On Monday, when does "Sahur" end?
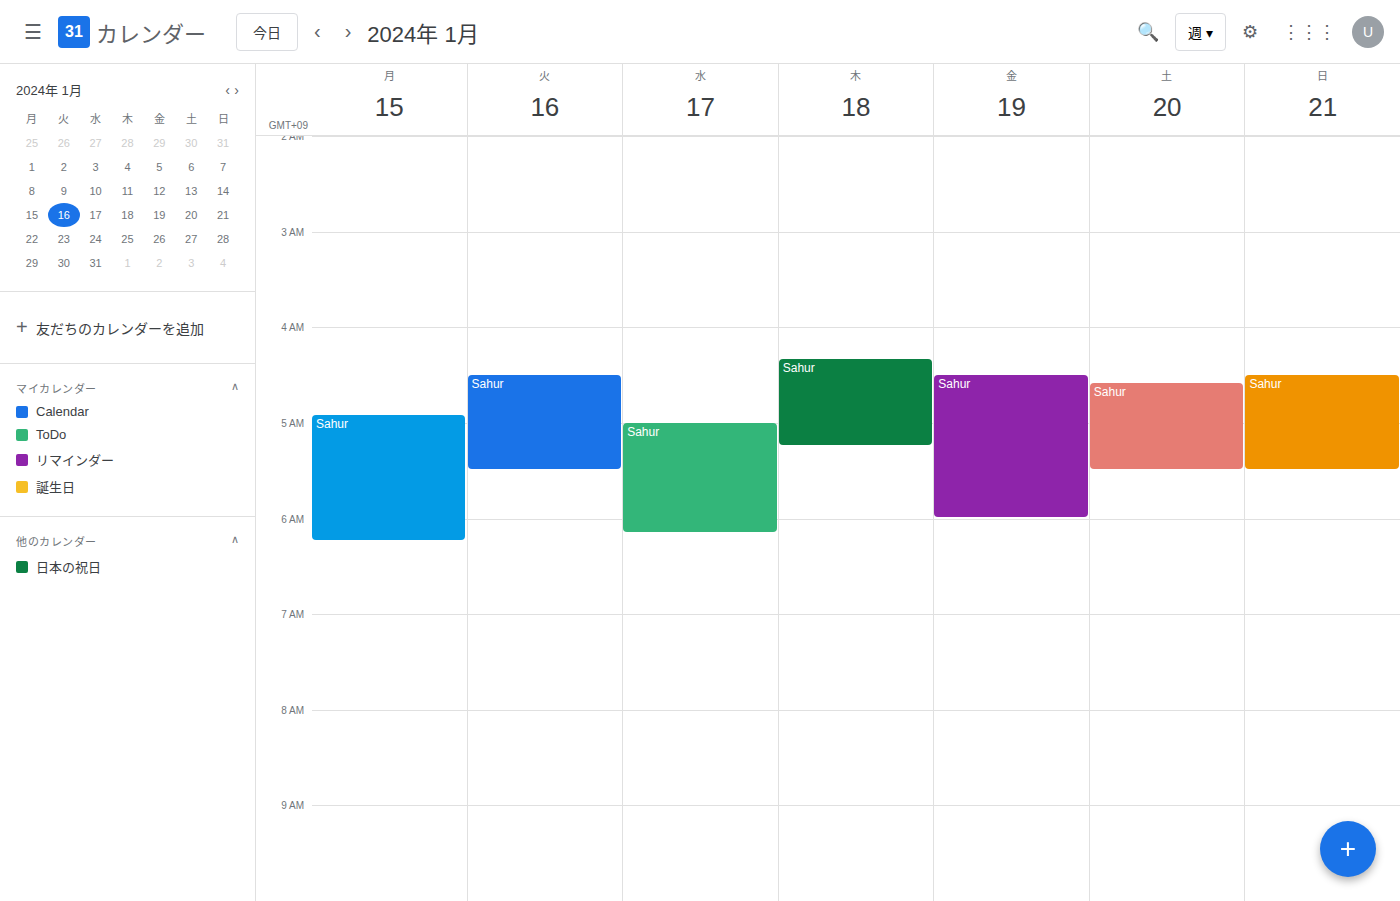
6:15 AM